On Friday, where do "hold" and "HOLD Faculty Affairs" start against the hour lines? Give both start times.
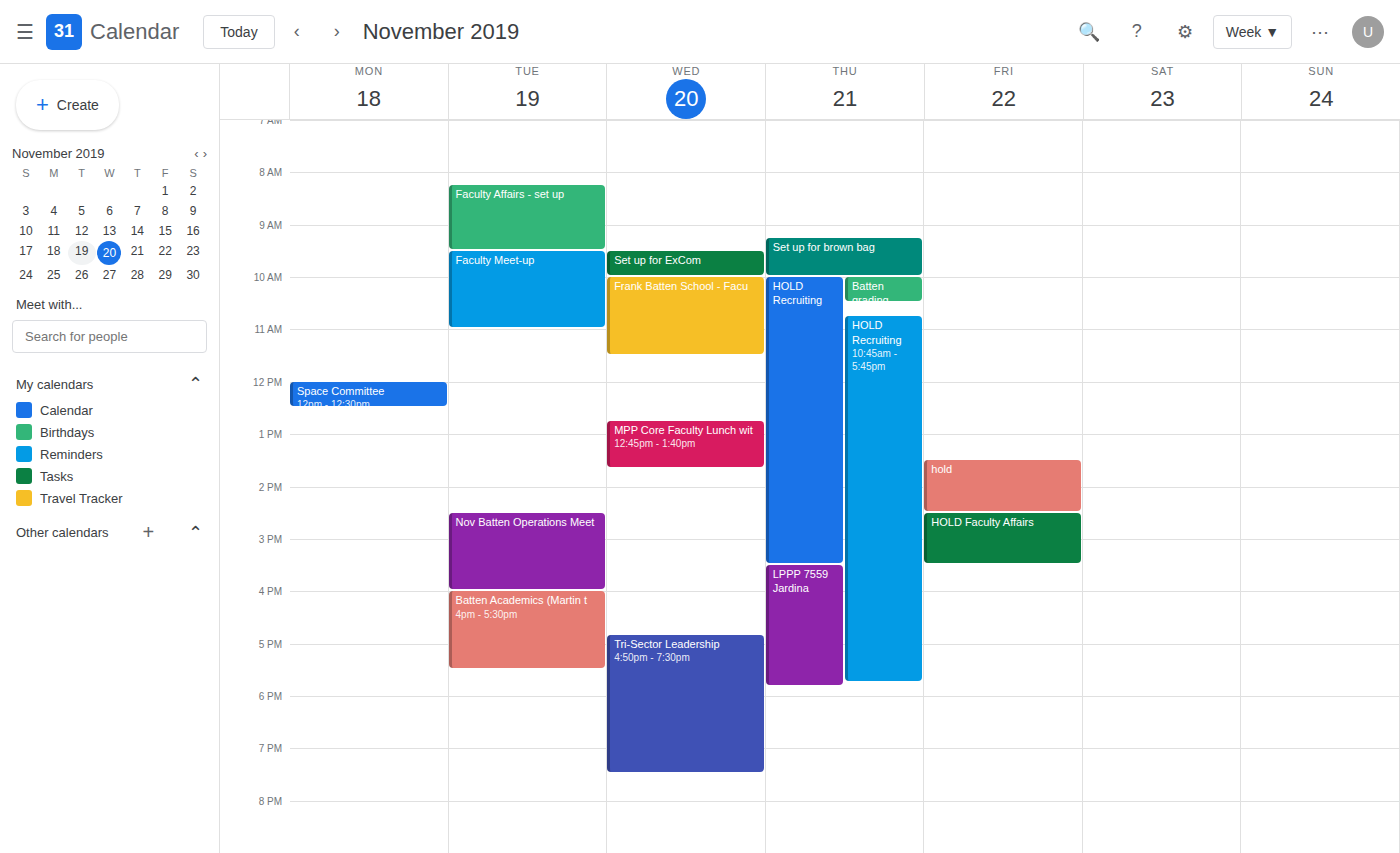
"hold": 1:30 PM, halfway between the 1 PM and 2 PM lines. "HOLD Faculty Affairs": 2:30 PM, halfway between the 2 PM and 3 PM lines.